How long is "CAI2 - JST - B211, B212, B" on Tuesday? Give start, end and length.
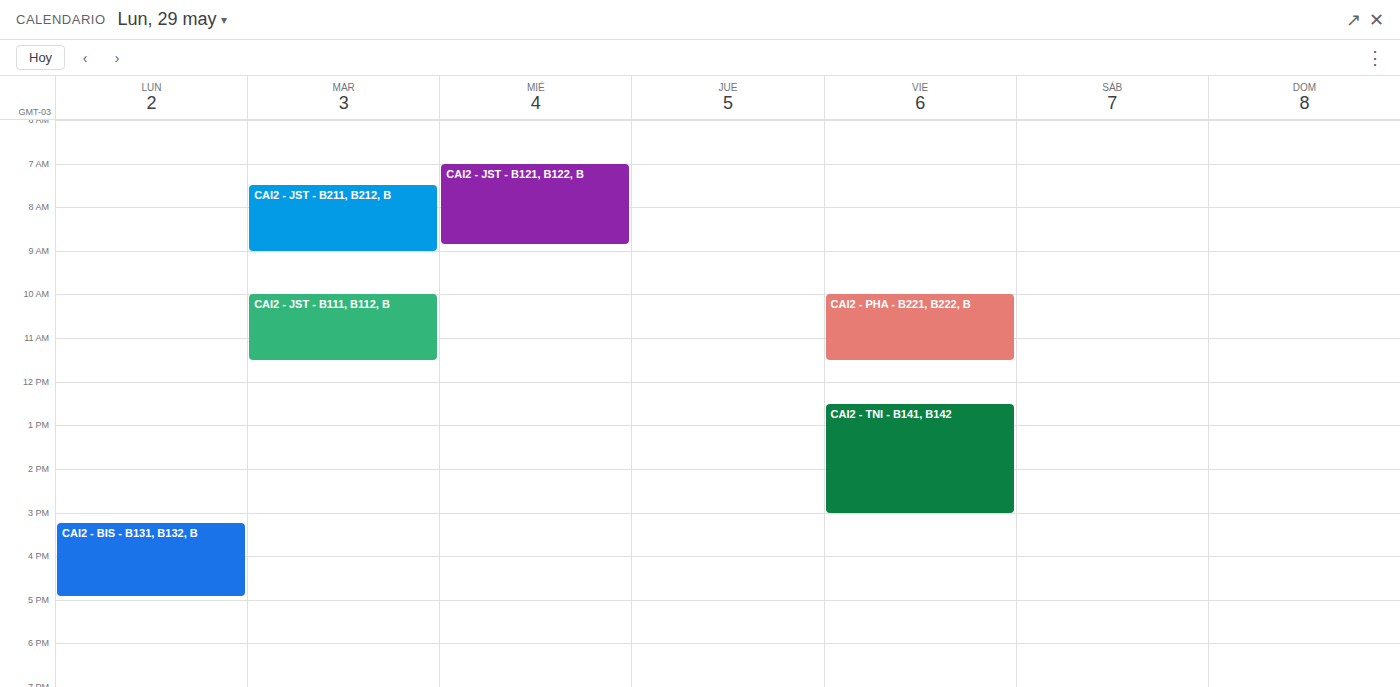
7:30 AM to 9:00 AM, 1 hour 30 minutes